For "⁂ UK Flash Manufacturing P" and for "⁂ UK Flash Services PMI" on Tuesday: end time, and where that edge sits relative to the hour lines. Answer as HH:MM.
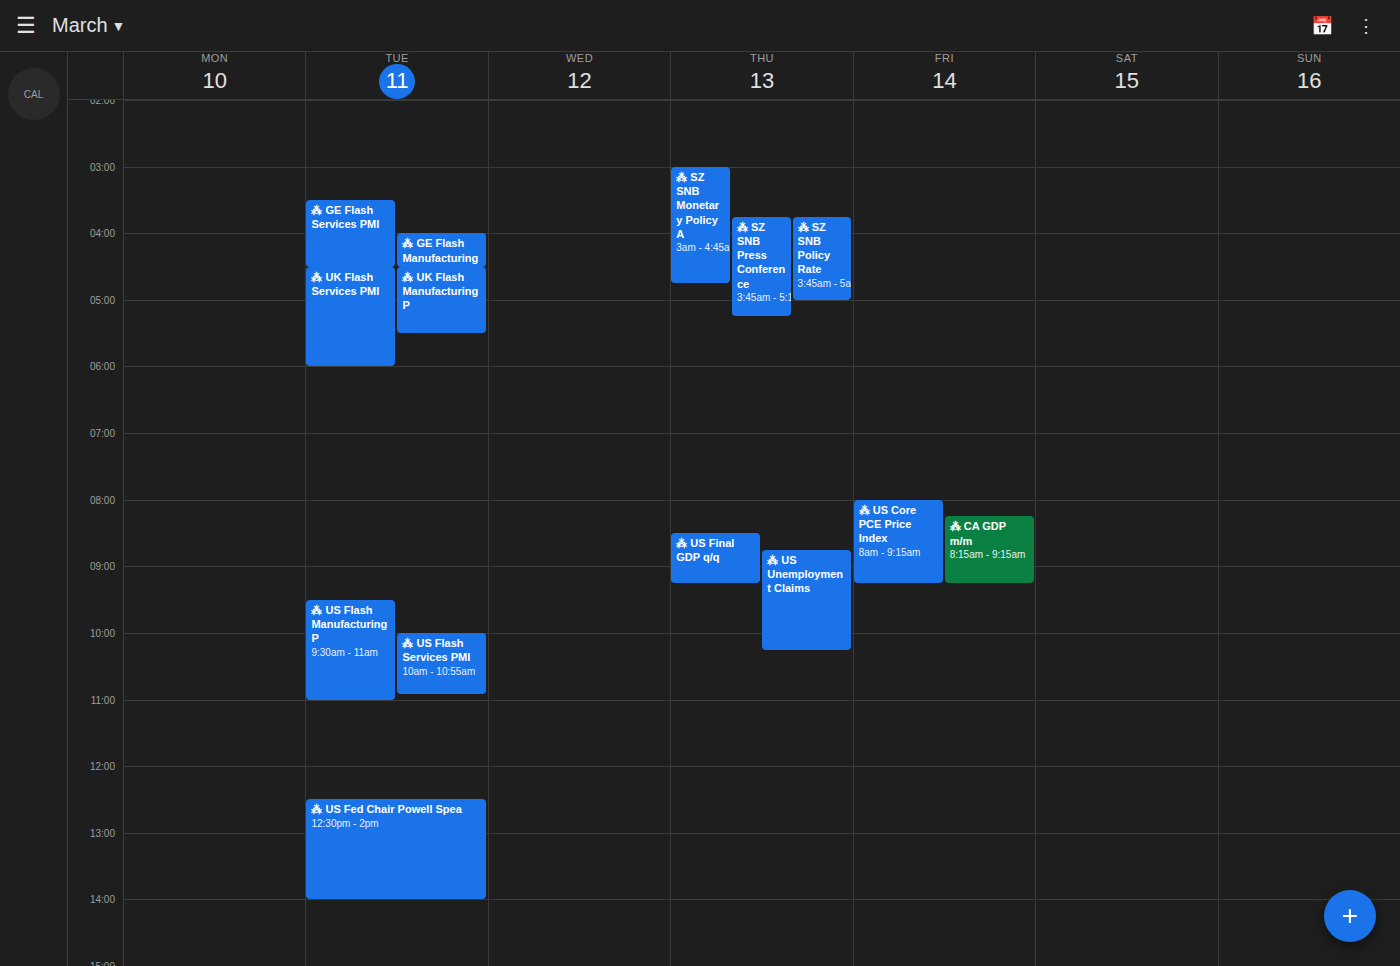
"⁂ UK Flash Manufacturing P": 05:30, halfway between the 05:00 and 06:00 lines. "⁂ UK Flash Services PMI": 06:00, exactly on the 06:00 line.